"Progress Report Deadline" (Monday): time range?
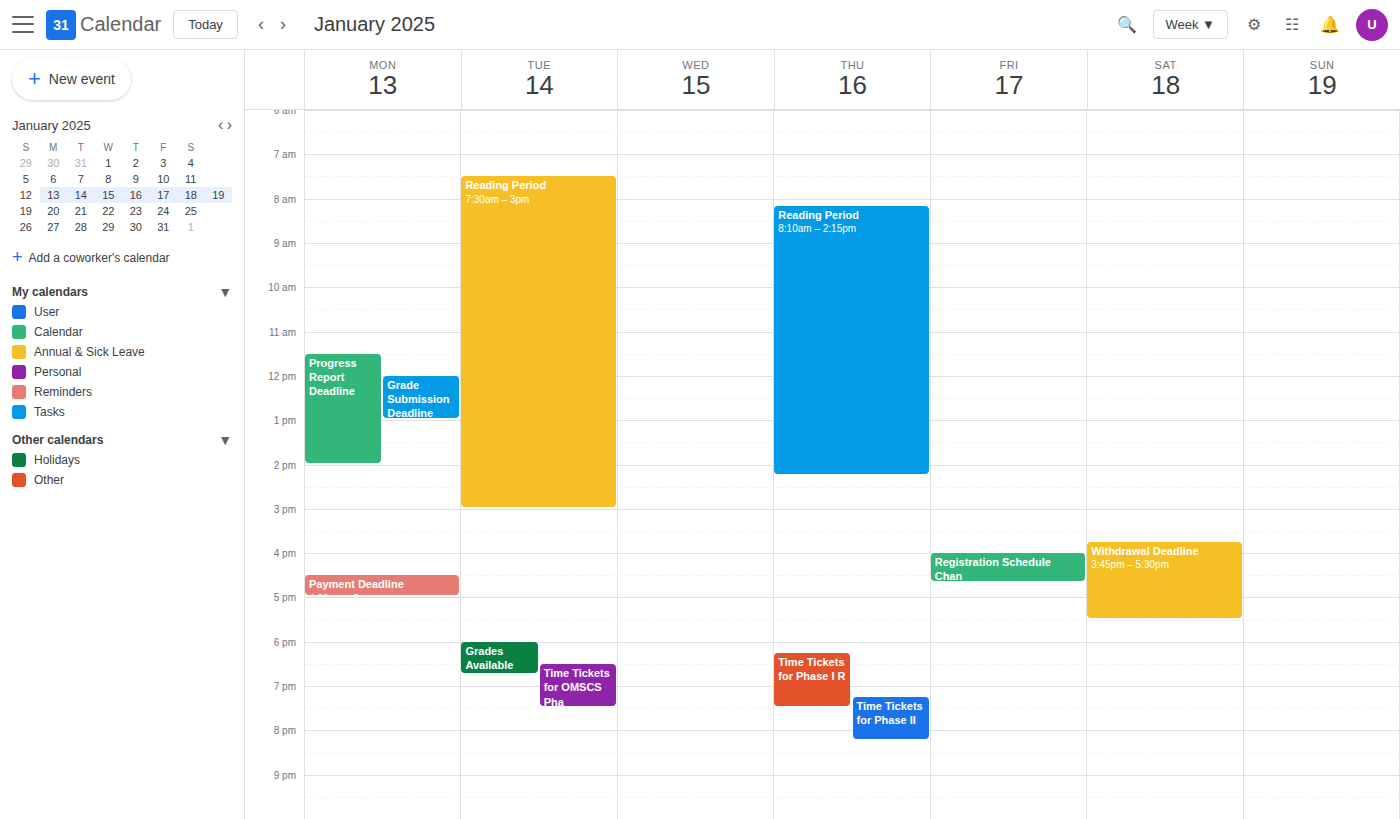
11:30 AM to 2:00 PM